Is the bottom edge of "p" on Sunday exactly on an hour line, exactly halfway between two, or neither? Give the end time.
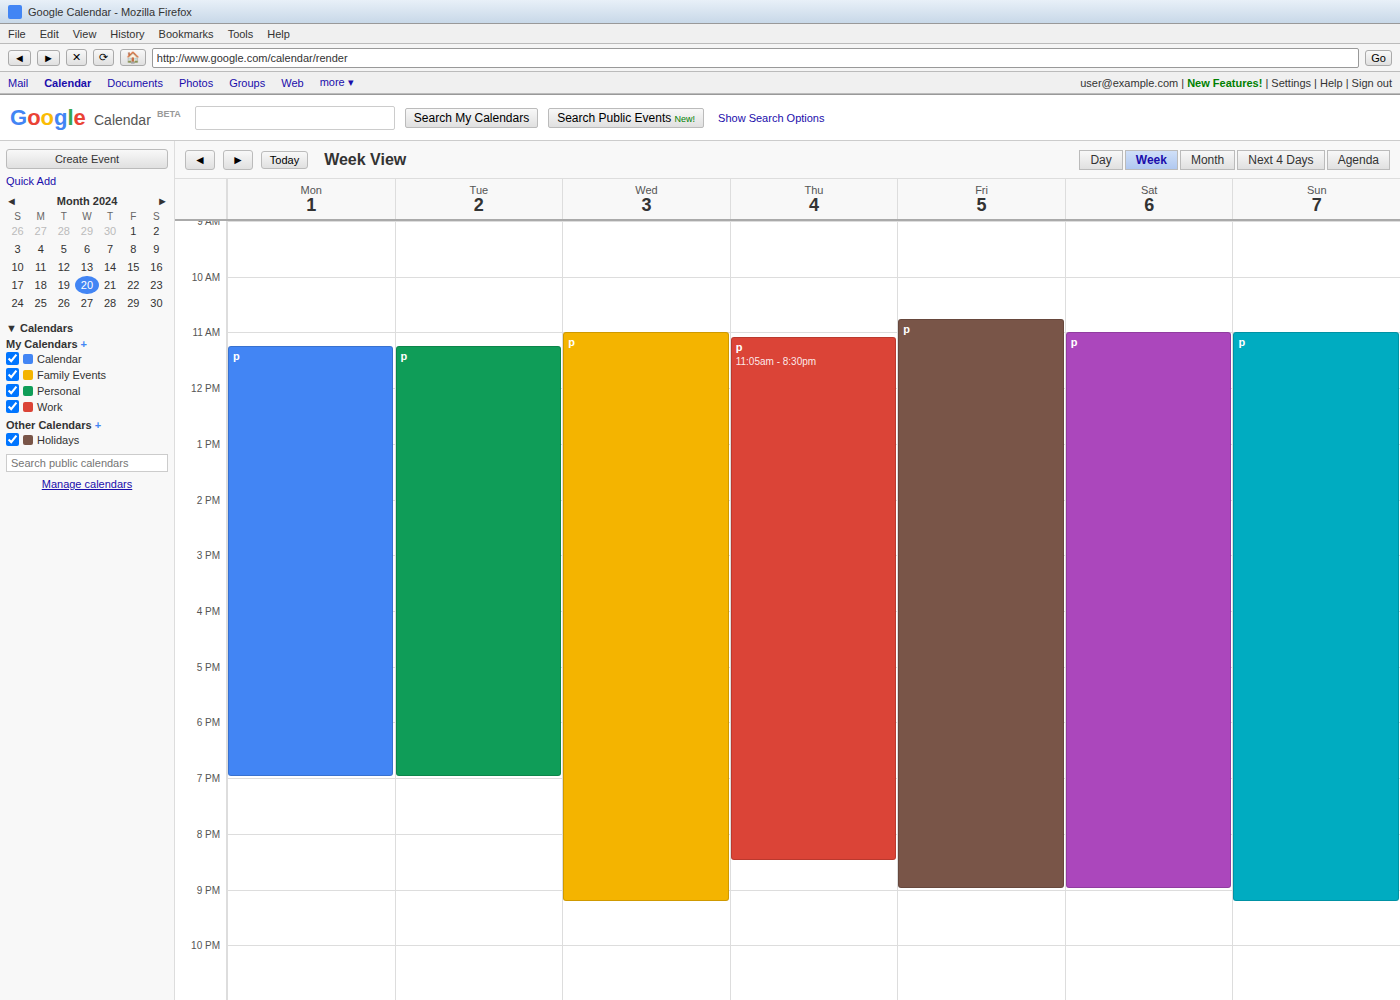
9:15 PM -- neither: a quarter of the way from the 9 PM line to the 10 PM line.